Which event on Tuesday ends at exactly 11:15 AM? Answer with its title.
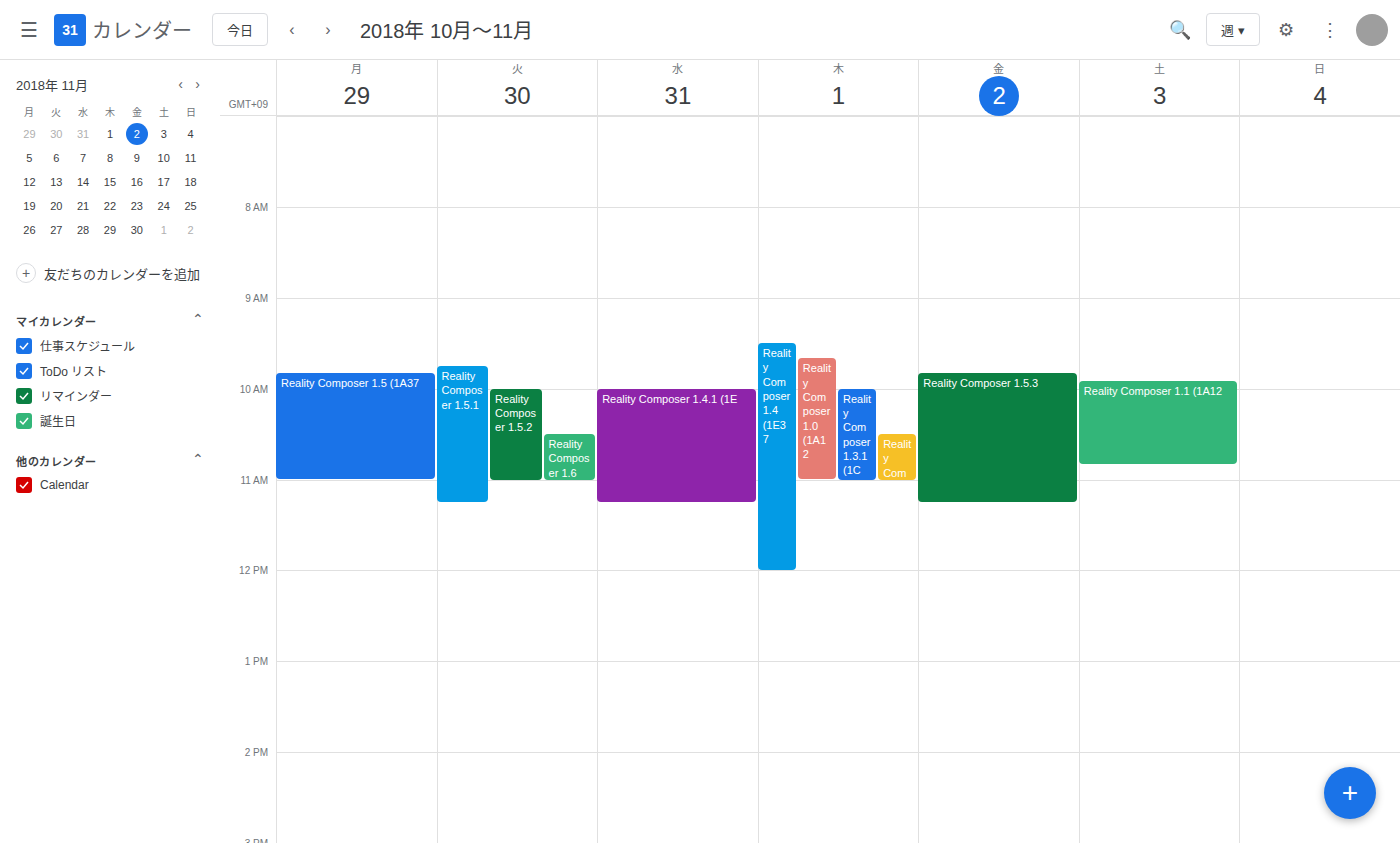
"Reality Composer 1.5.1"